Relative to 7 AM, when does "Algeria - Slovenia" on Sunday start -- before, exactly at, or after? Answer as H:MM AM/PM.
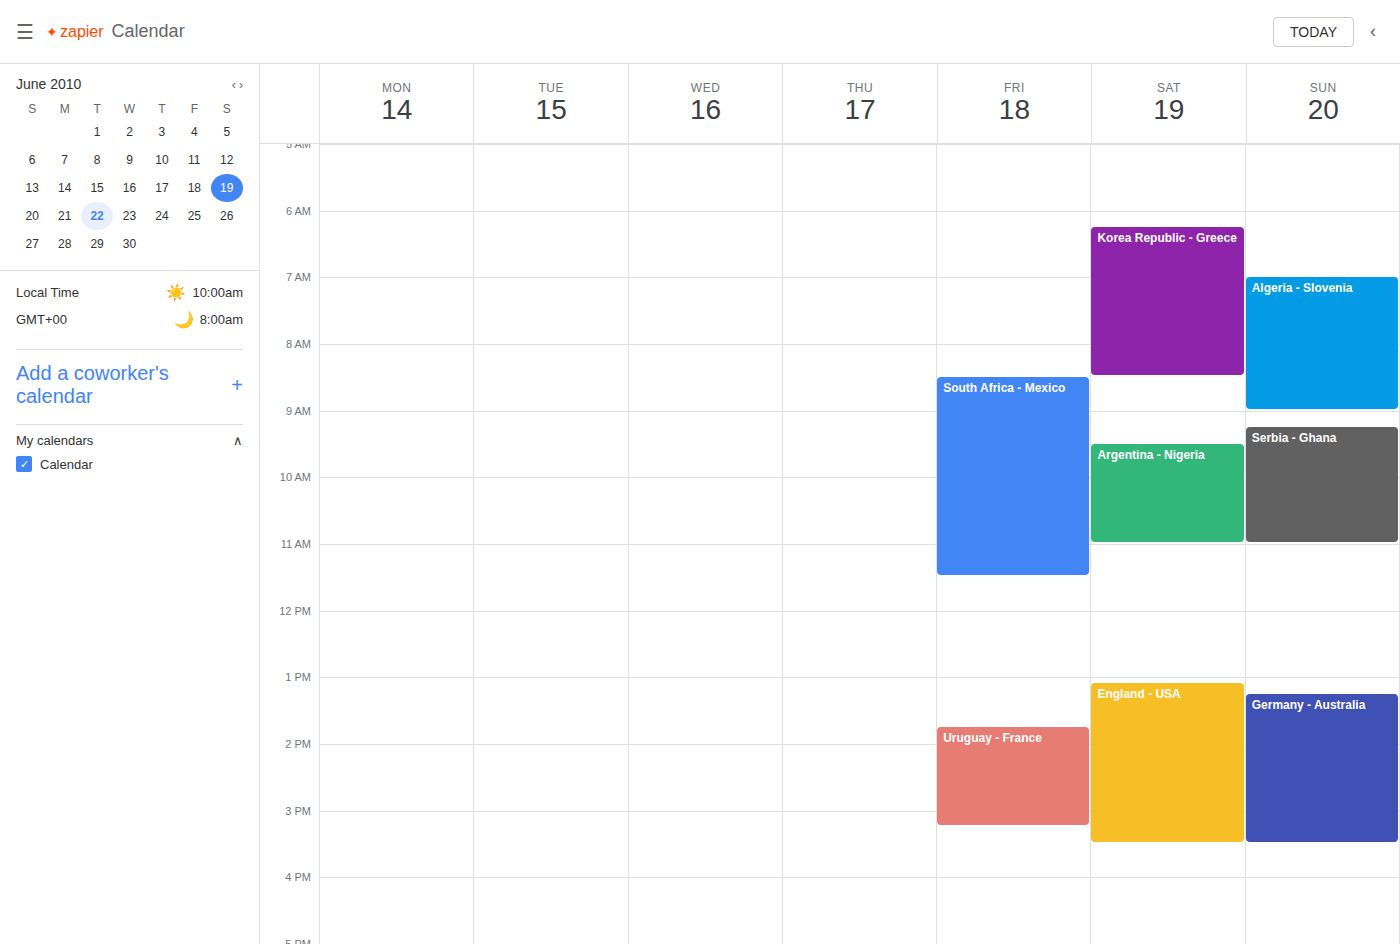
7:00 AM -- exactly at 7 AM, on the 7 AM line.